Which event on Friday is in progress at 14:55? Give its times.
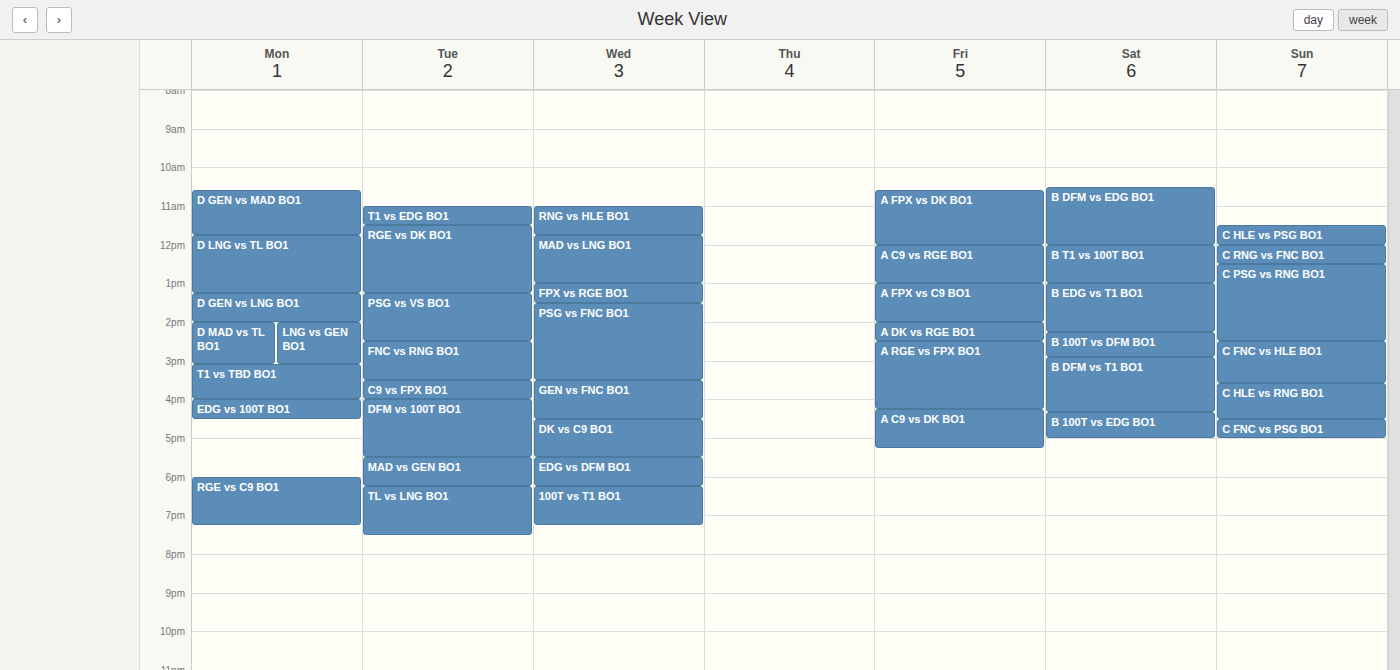
"A RGE vs FPX BO1", 14:30 to 16:15